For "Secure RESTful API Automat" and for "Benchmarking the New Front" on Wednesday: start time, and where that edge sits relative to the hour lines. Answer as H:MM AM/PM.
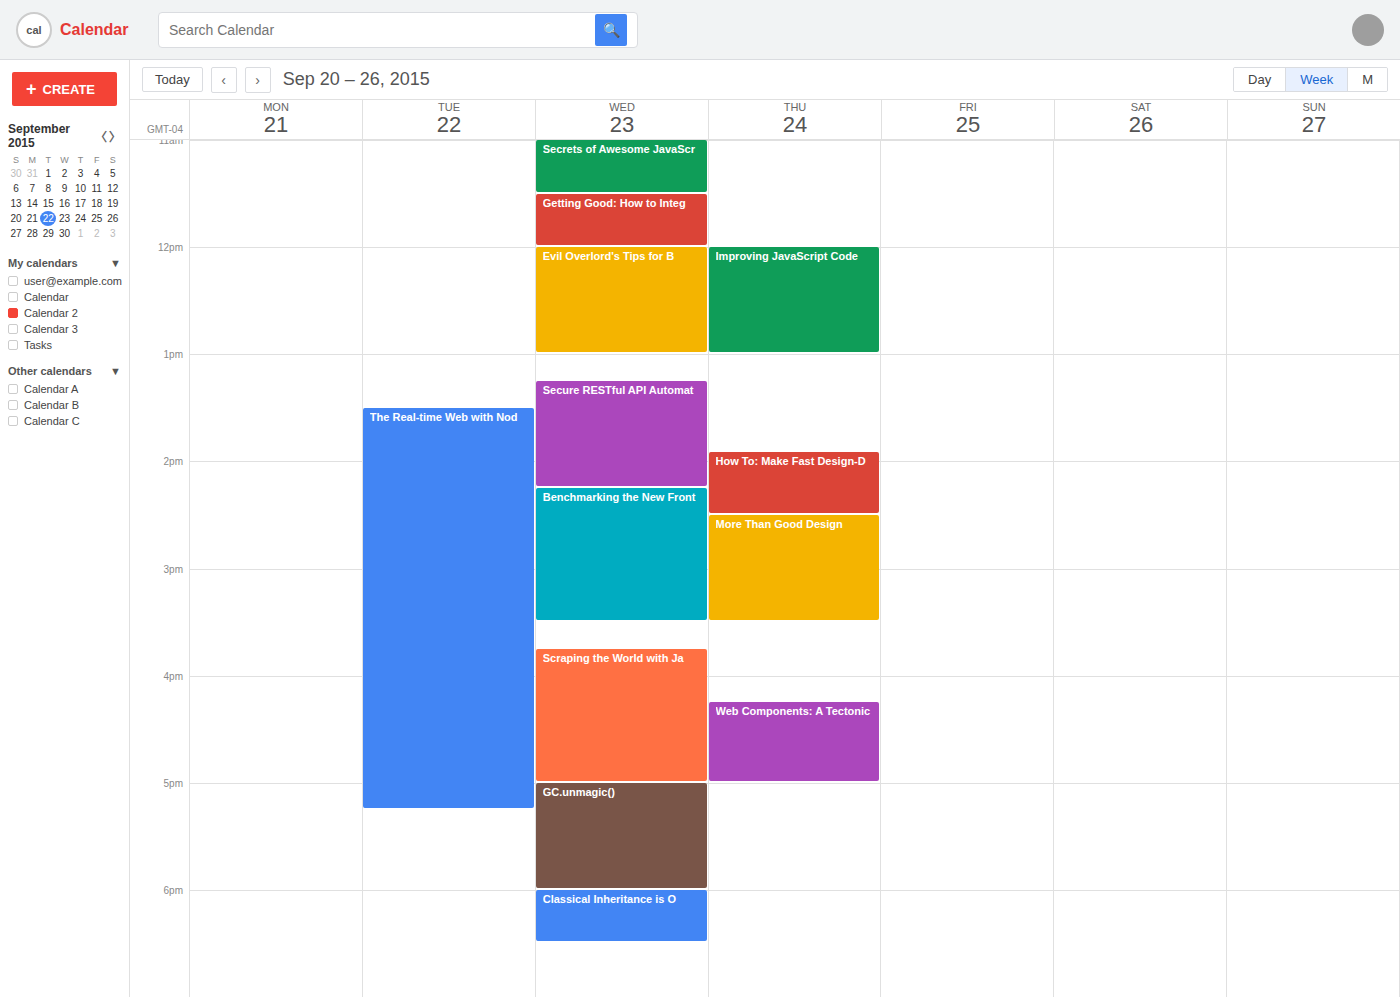
"Secure RESTful API Automat": 1:15 PM, neither: a quarter of the way from the 1 PM line to the 2 PM line. "Benchmarking the New Front": 2:15 PM, neither: a quarter of the way from the 2 PM line to the 3 PM line.